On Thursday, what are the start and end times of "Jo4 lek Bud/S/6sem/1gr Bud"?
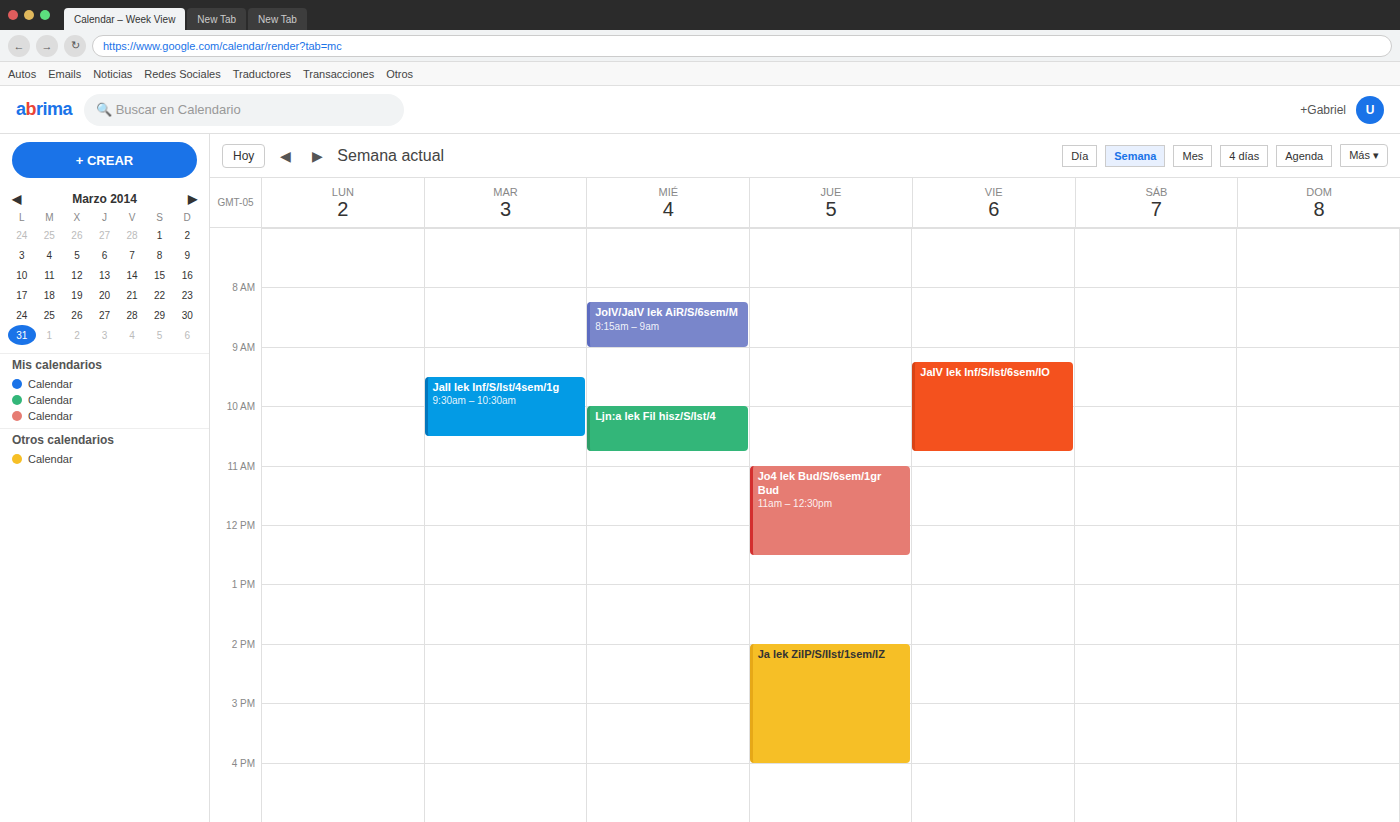
11:00 AM to 12:30 PM